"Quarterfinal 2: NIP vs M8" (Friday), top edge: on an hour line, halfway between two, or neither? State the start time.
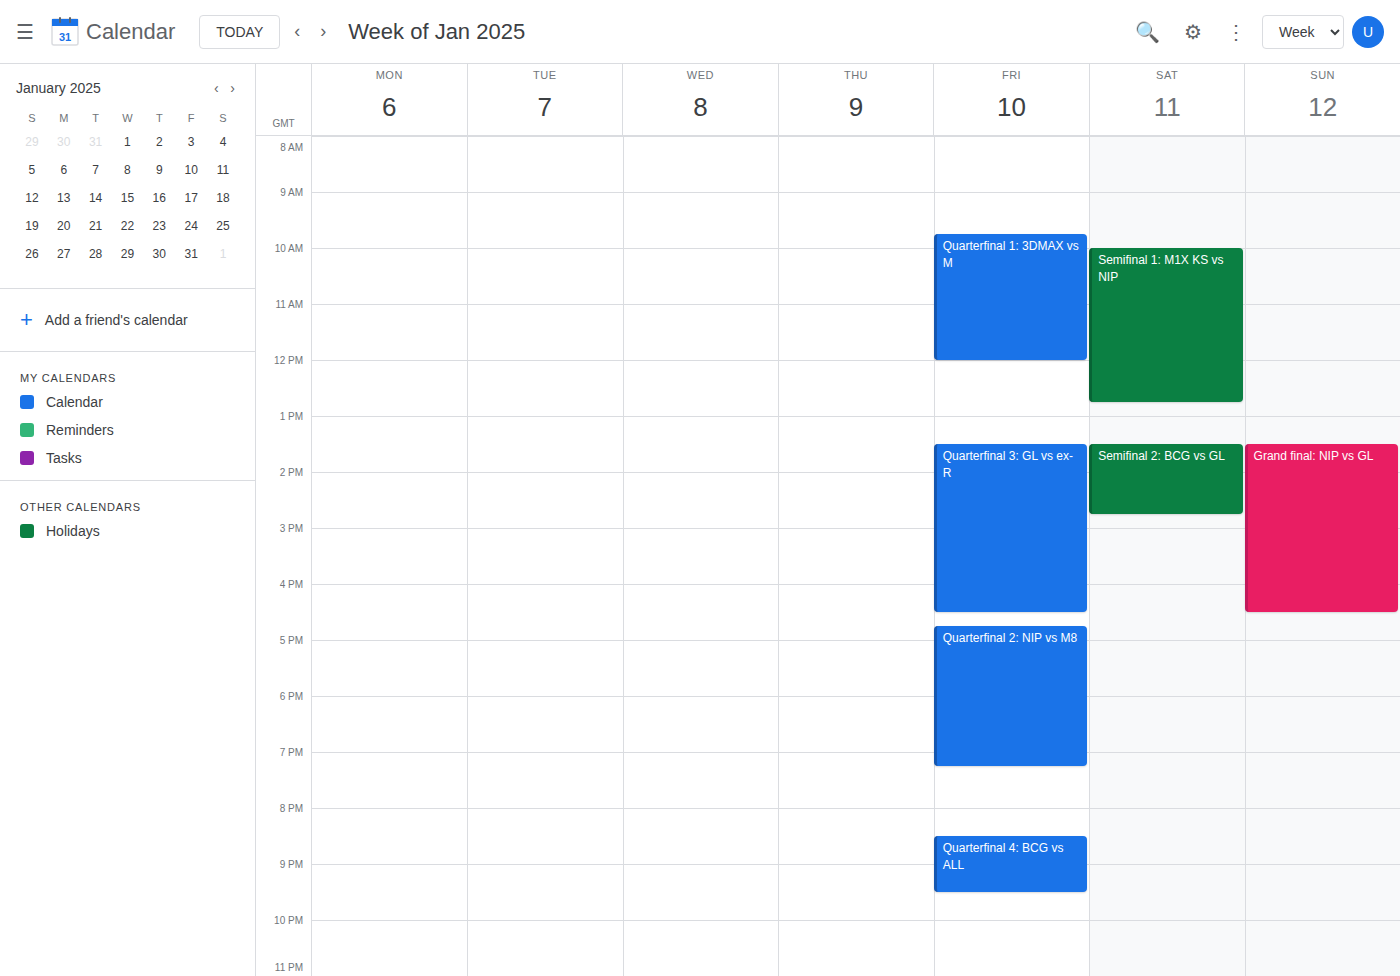
4:45 PM -- neither: three quarters of the way from the 4 PM line to the 5 PM line.